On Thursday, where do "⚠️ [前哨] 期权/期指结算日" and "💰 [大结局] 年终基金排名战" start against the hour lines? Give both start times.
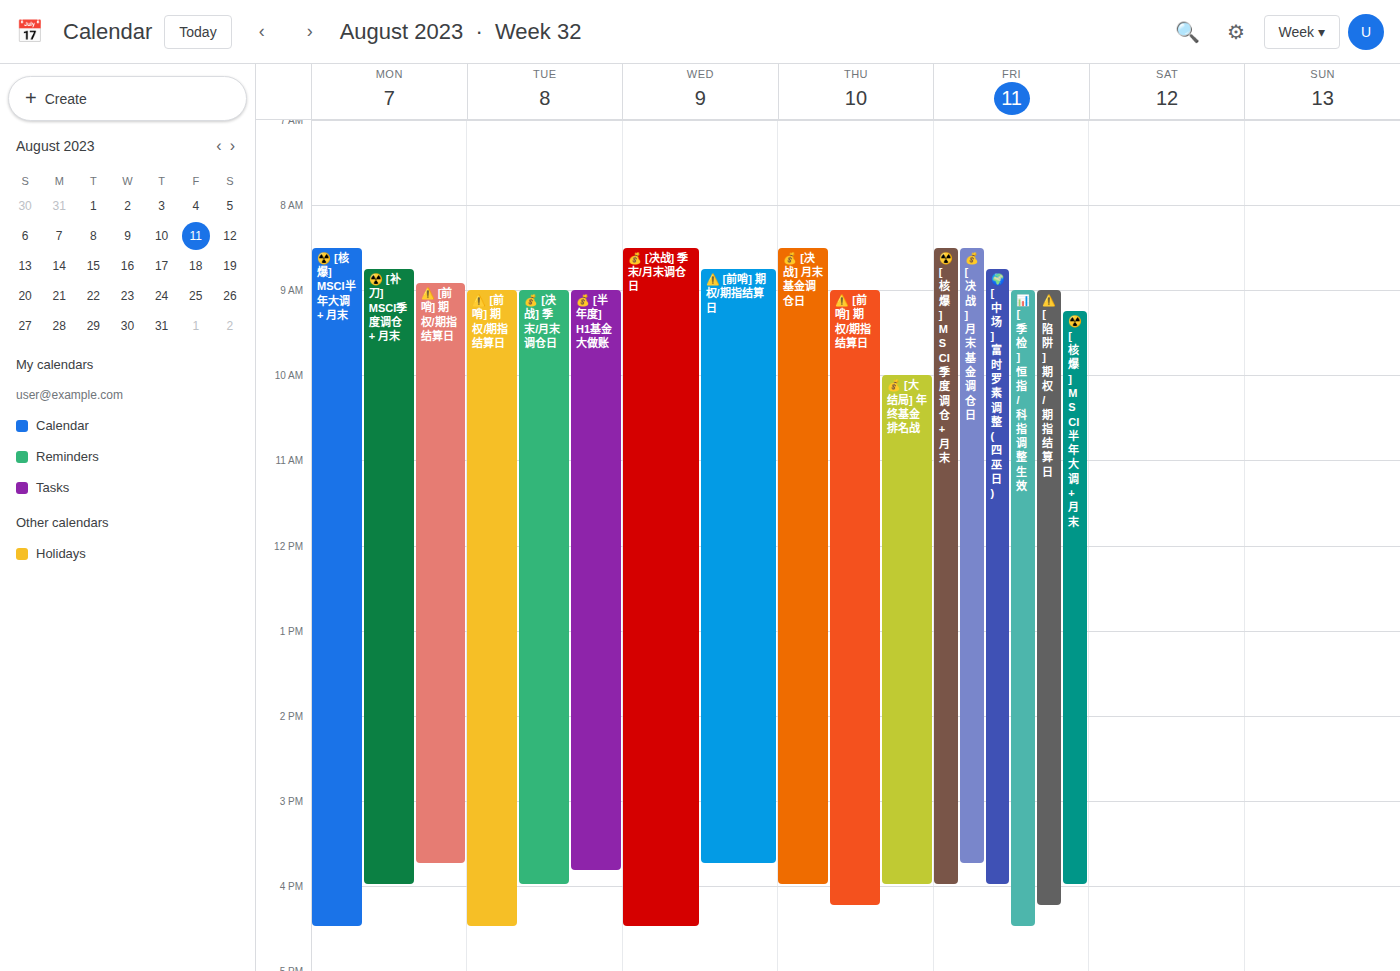
"⚠️ [前哨] 期权/期指结算日": 9:00 AM, exactly on the 9 AM line. "💰 [大结局] 年终基金排名战": 10:00 AM, exactly on the 10 AM line.